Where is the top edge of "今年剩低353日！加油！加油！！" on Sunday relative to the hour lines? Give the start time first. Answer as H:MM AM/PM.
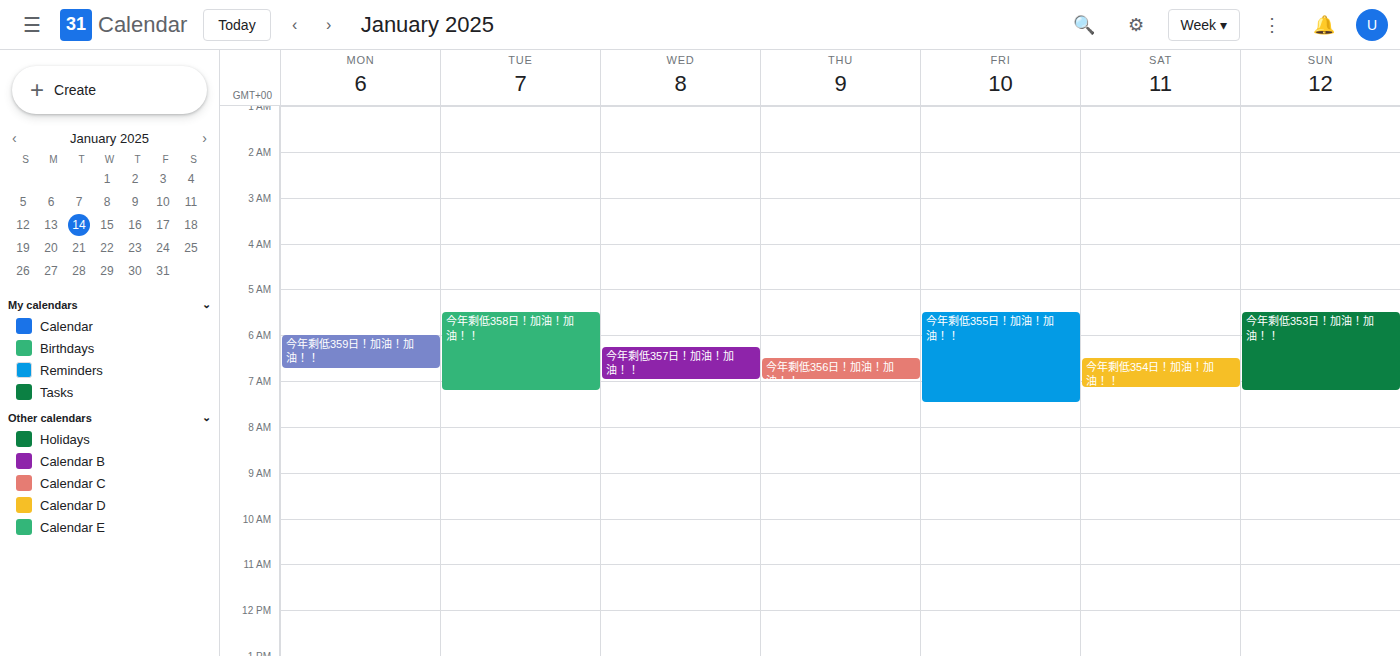
5:30 AM -- halfway between the 5 AM and 6 AM lines.